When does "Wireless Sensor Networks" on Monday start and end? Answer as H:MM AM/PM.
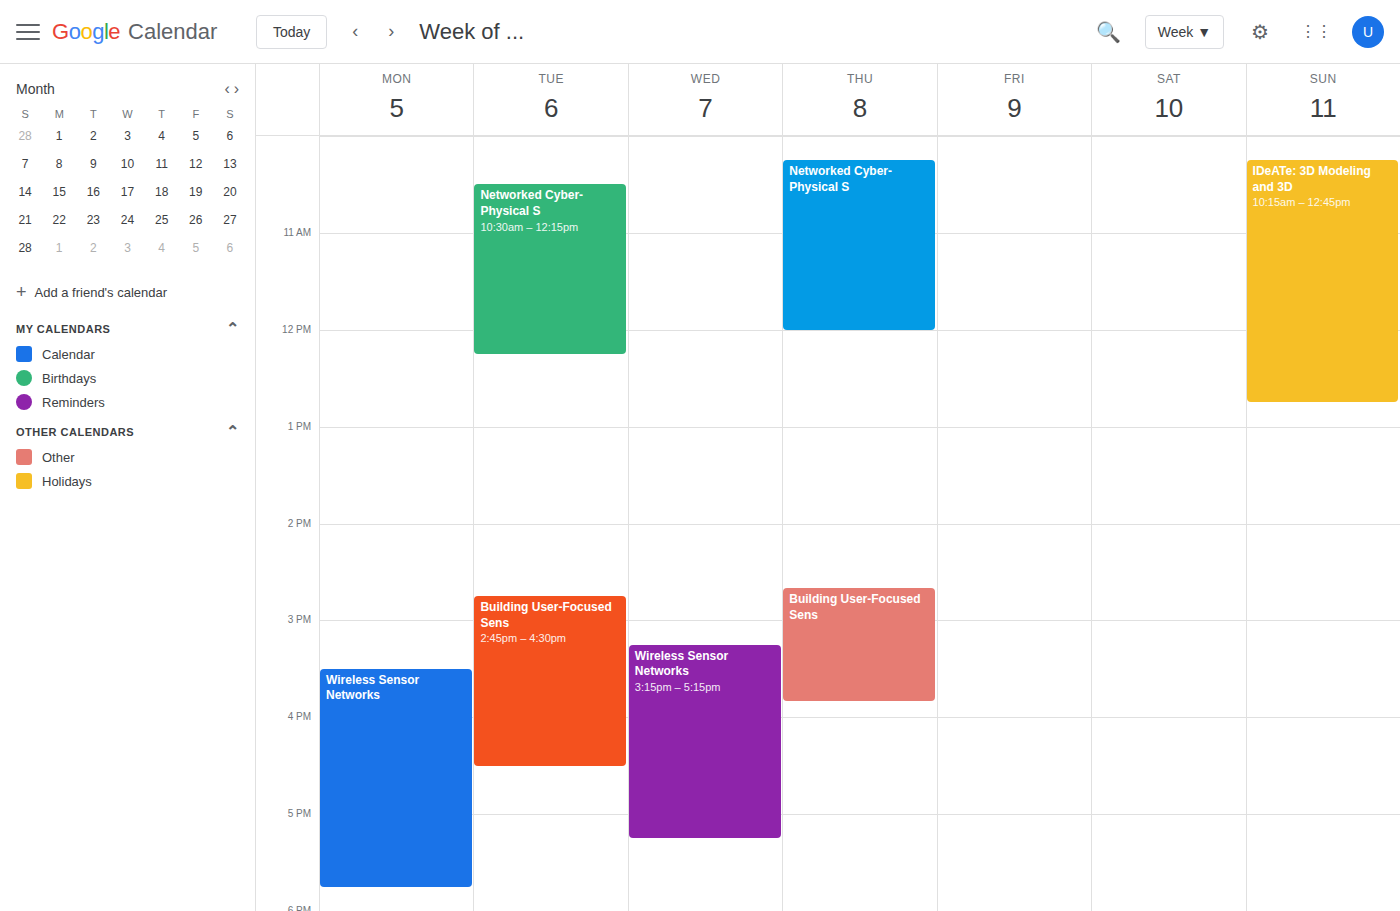
3:30 PM to 5:45 PM